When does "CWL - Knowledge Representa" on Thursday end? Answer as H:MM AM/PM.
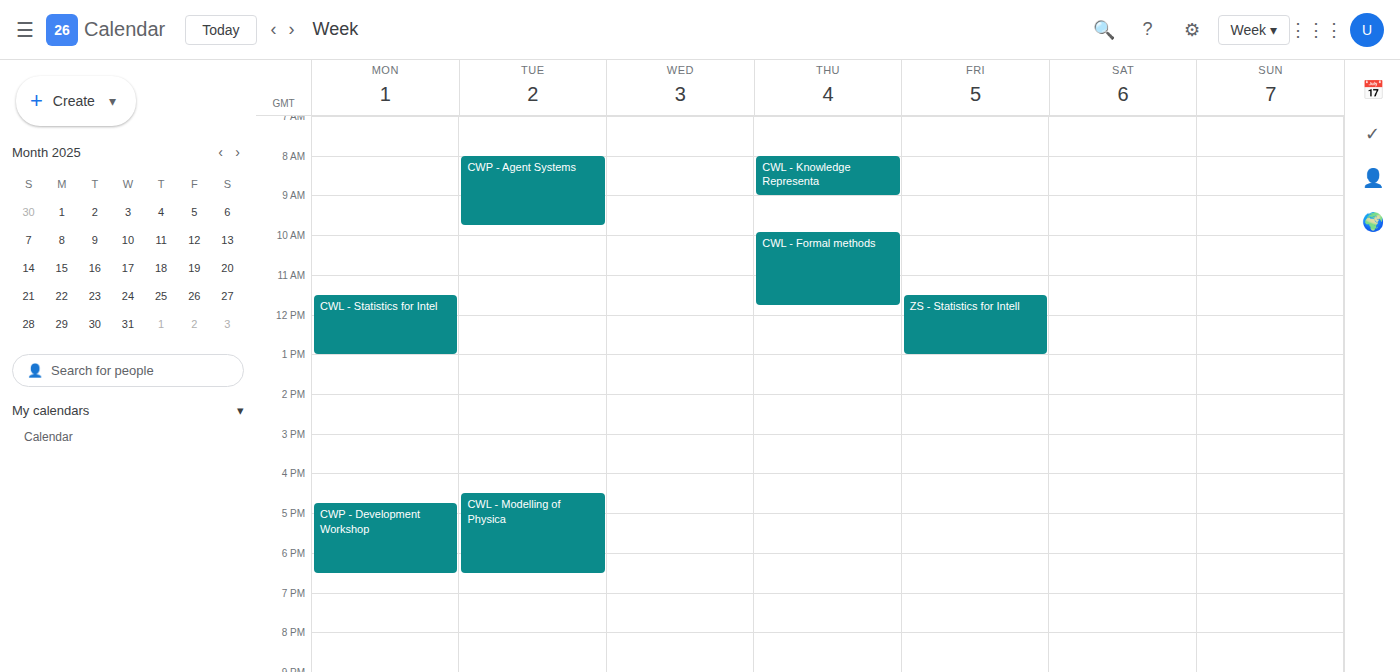
9:00 AM